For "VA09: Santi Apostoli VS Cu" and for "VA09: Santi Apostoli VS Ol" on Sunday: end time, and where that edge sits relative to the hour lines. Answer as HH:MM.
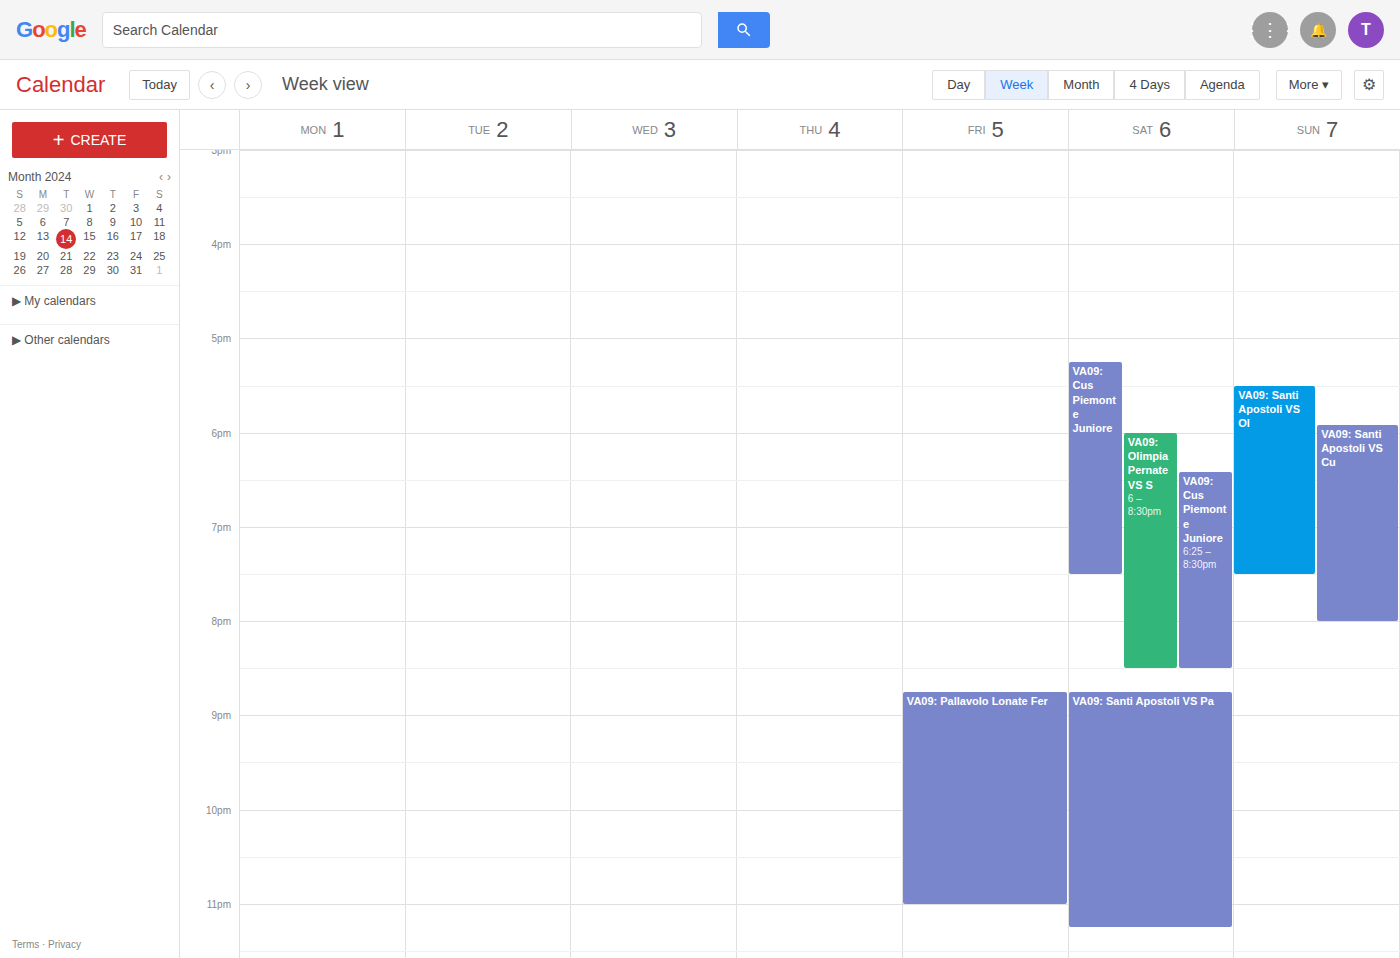
"VA09: Santi Apostoli VS Cu": 20:00, exactly on the 20:00 line. "VA09: Santi Apostoli VS Ol": 19:30, halfway between the 19:00 and 20:00 lines.